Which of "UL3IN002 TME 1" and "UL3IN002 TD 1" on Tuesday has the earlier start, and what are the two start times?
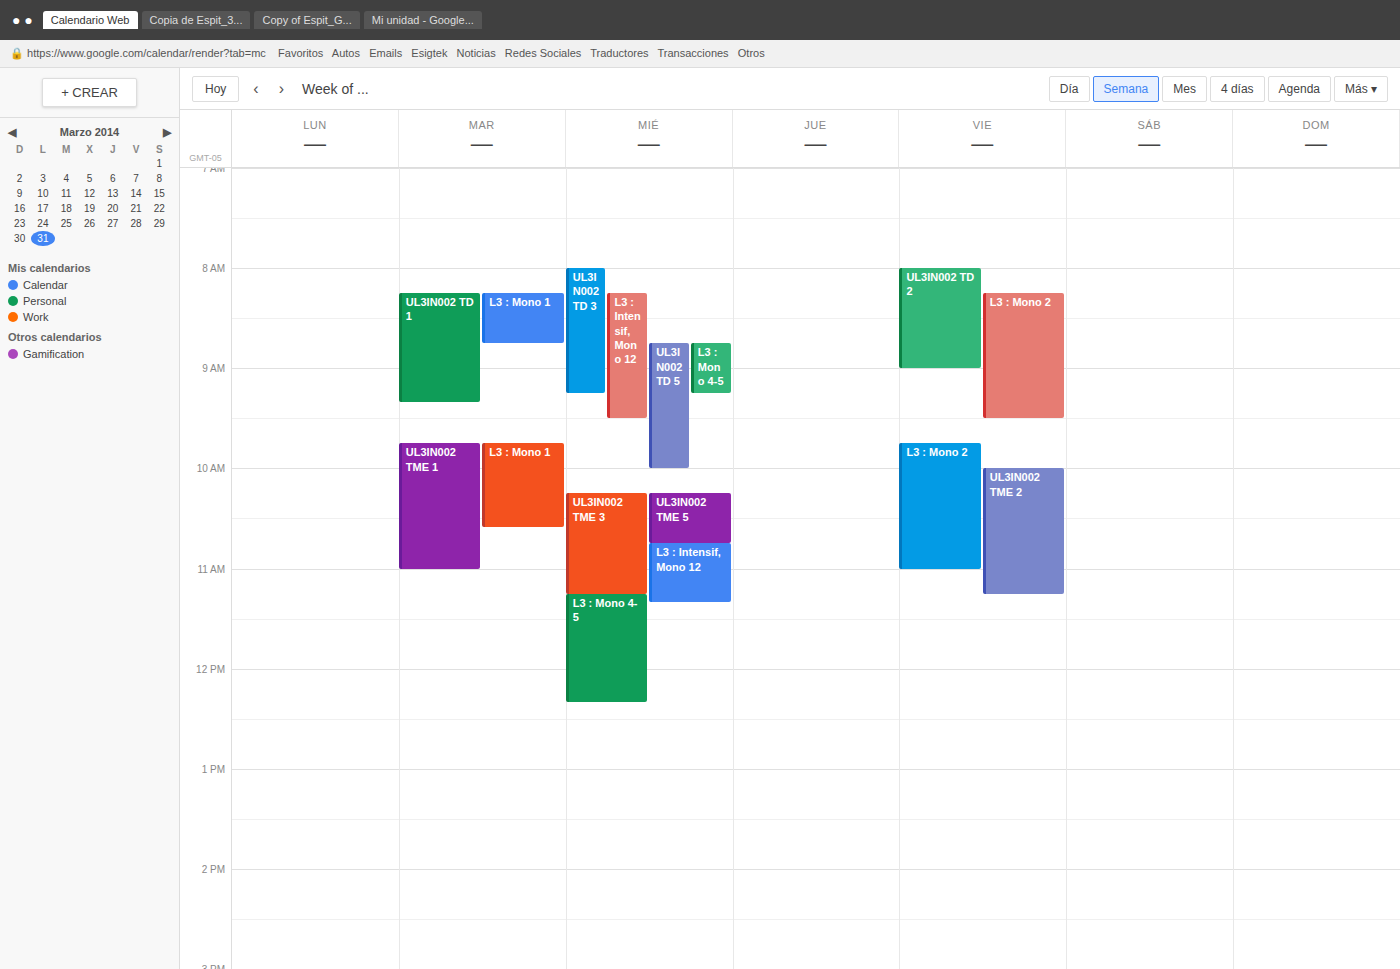
"UL3IN002 TD 1" 8:15 AM; "UL3IN002 TME 1" 9:45 AM.